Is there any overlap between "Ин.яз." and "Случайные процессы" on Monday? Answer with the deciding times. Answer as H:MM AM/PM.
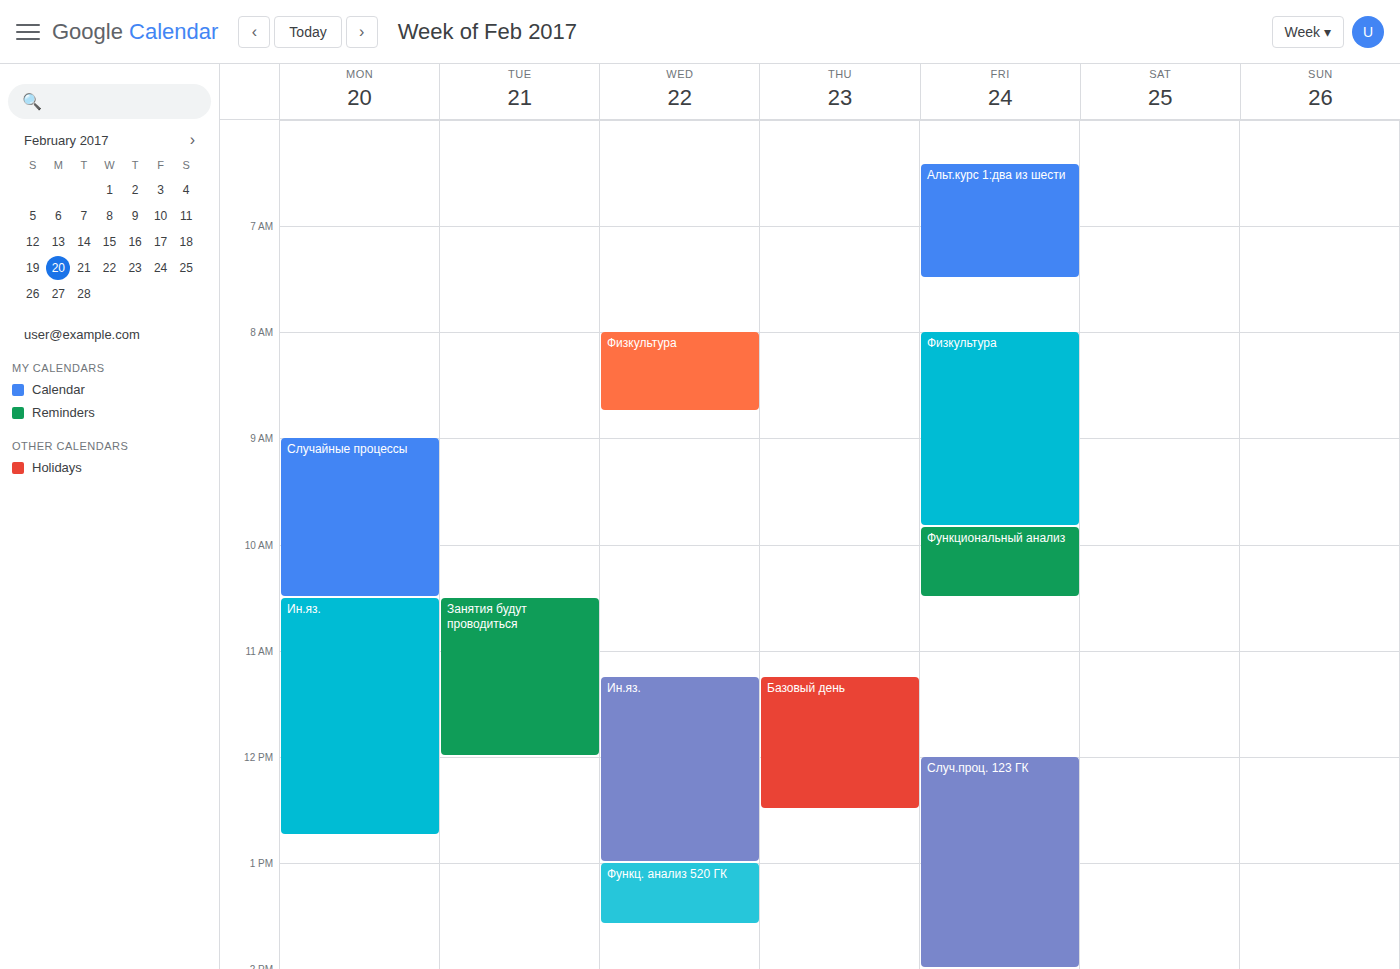
"Случайные процессы" ends at 10:30 AM, exactly when "Ин.яз." starts -- they touch but do not overlap.